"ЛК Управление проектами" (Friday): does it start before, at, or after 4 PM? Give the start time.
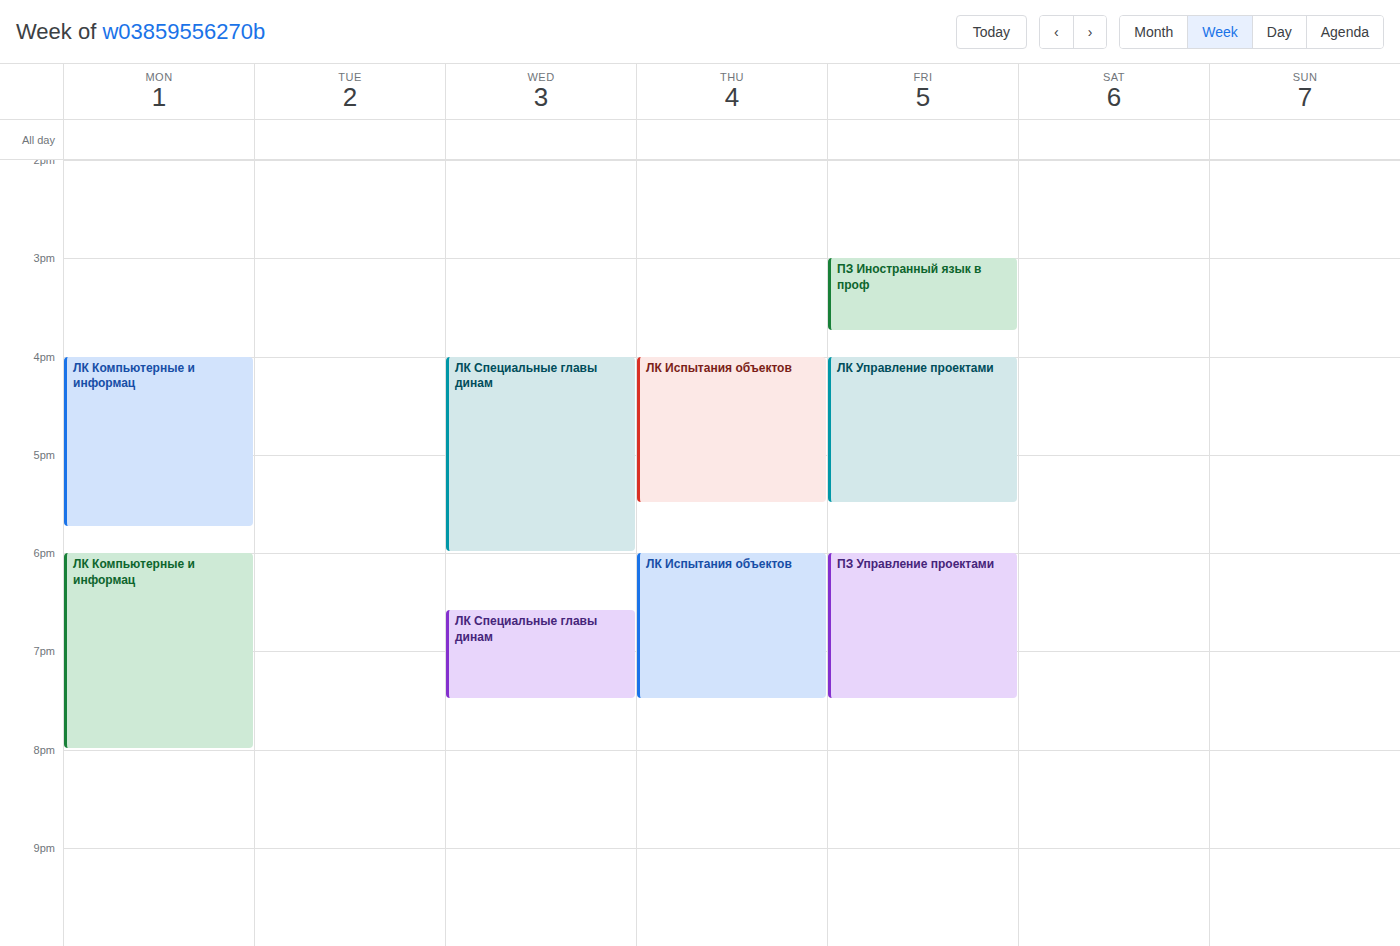
4:00 PM -- exactly at 4 PM, on the 4 PM line.